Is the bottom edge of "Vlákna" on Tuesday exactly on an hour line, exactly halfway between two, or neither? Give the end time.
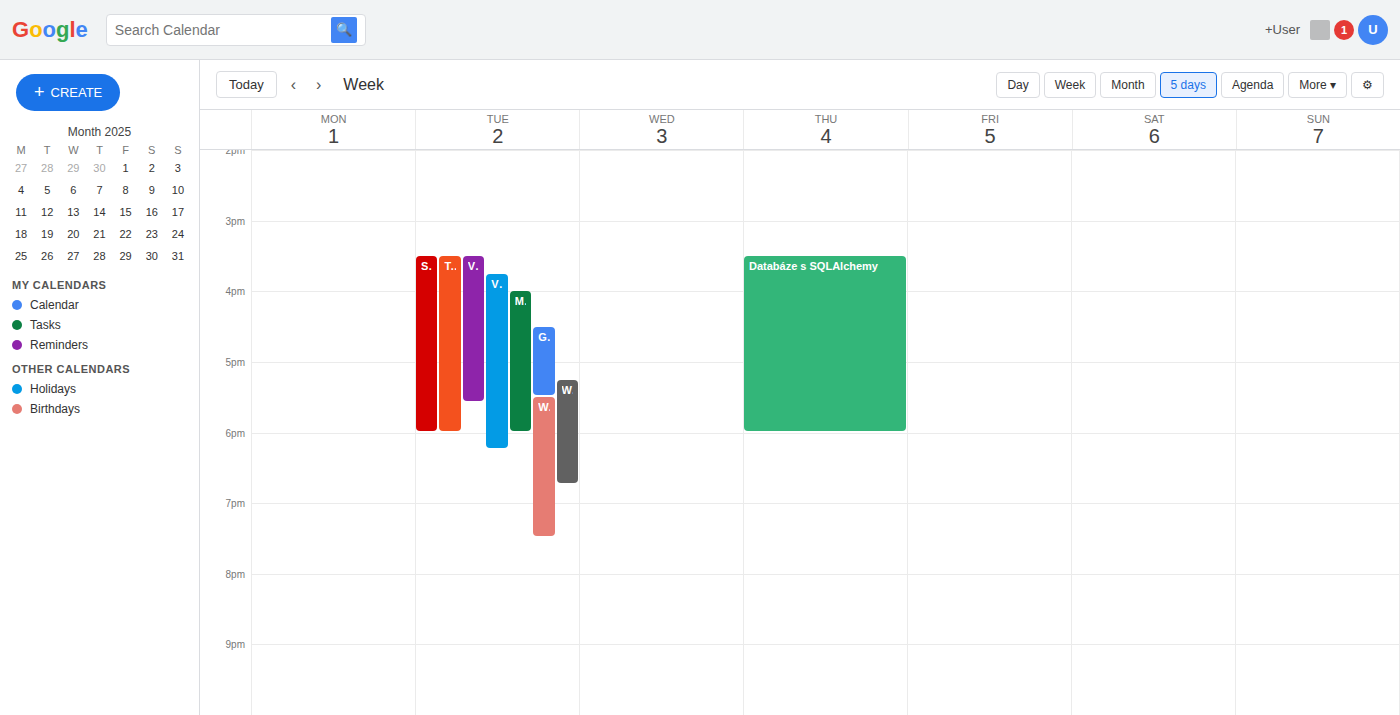
18:15 -- neither: a quarter of the way from the 18:00 line to the 19:00 line.